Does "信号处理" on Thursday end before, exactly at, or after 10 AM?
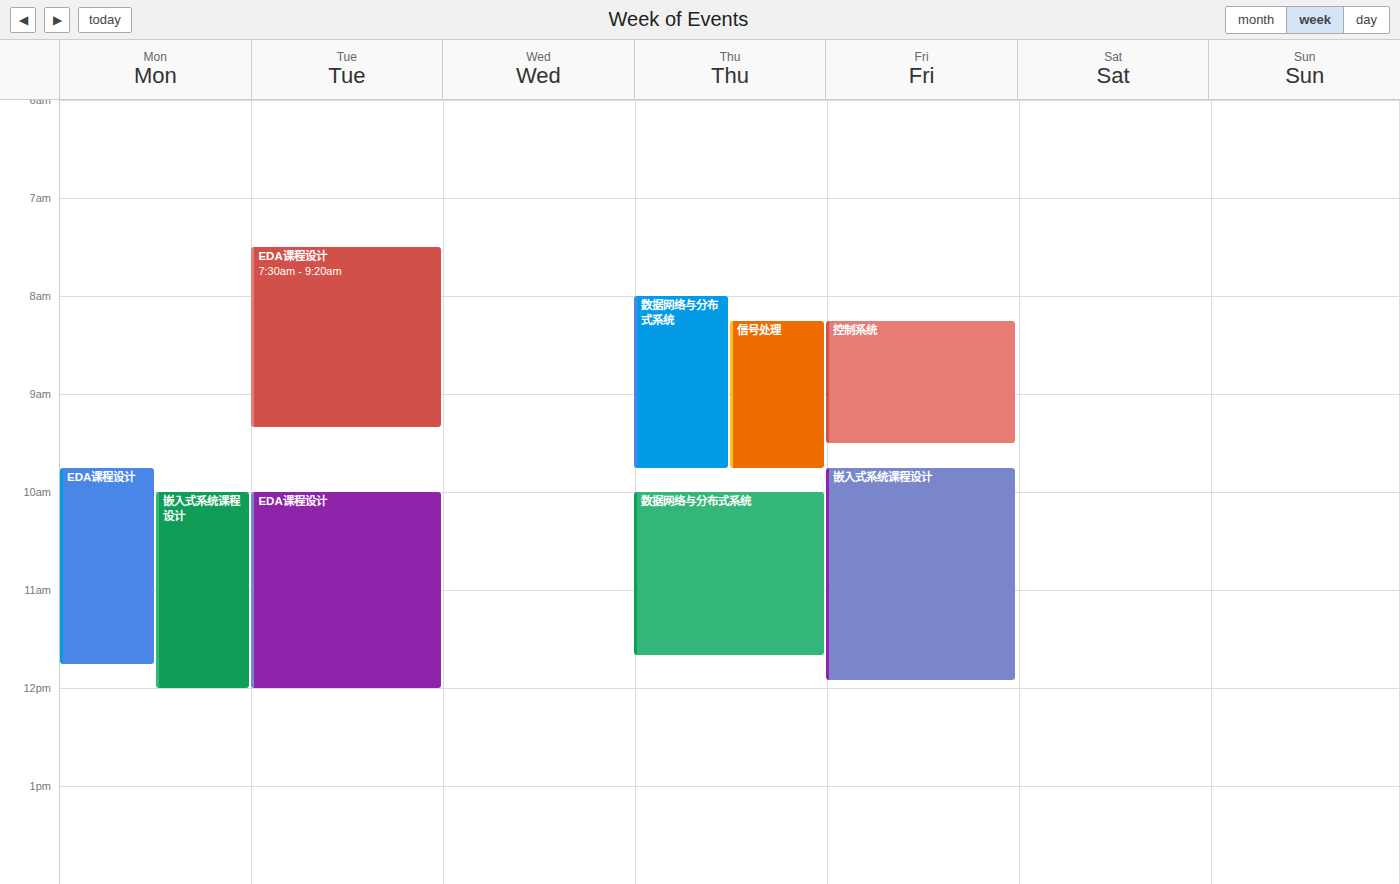
9:45 AM -- before 10 AM, 15 minutes above the 10 AM line.